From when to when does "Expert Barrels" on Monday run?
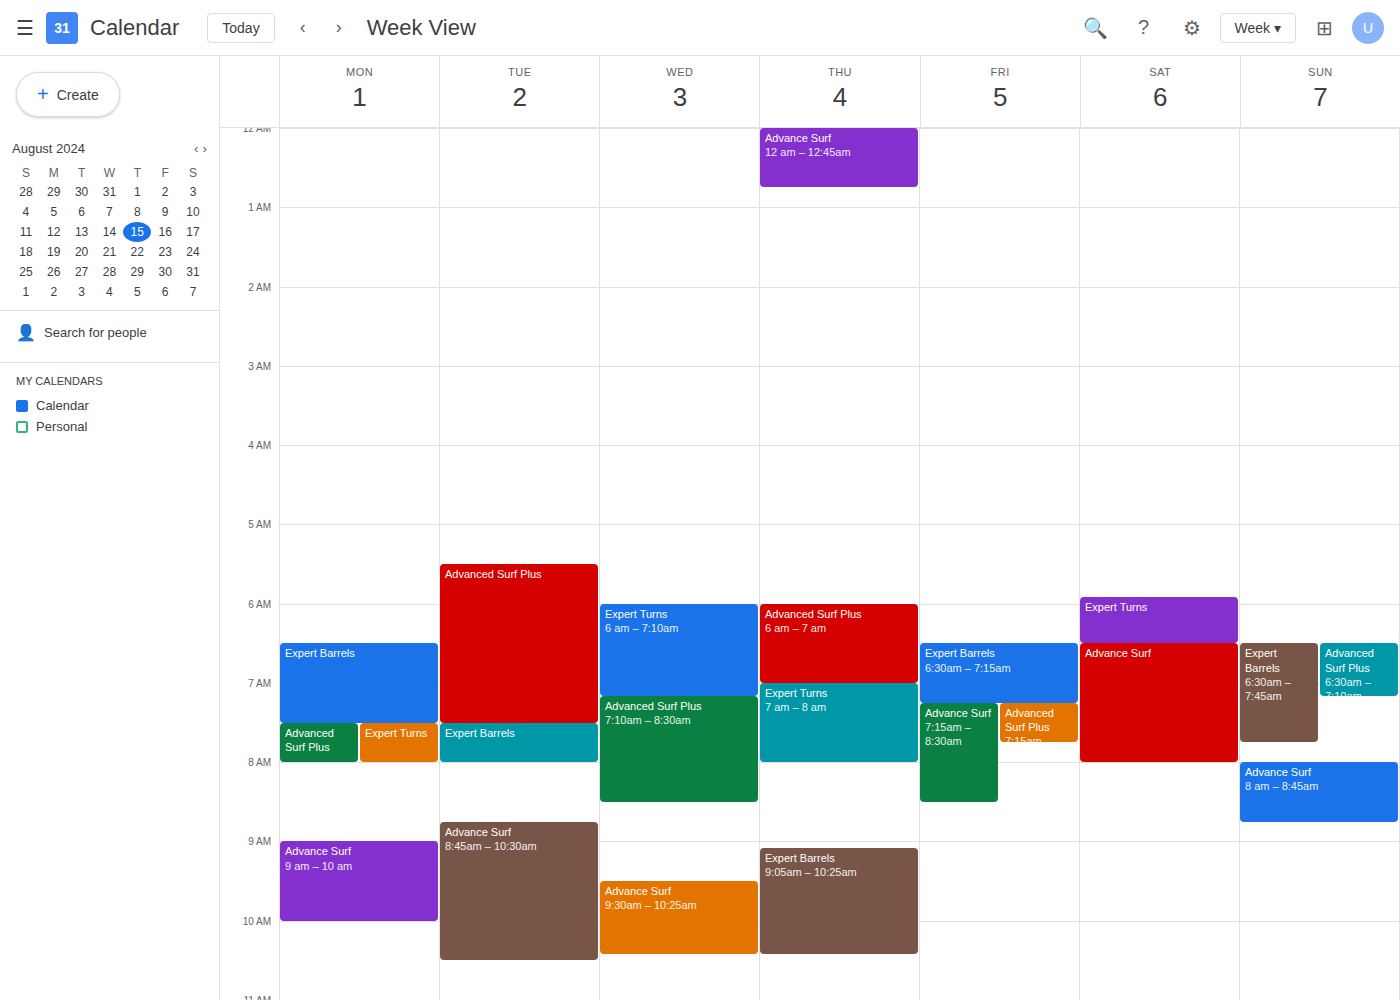
6:30 AM to 7:30 AM